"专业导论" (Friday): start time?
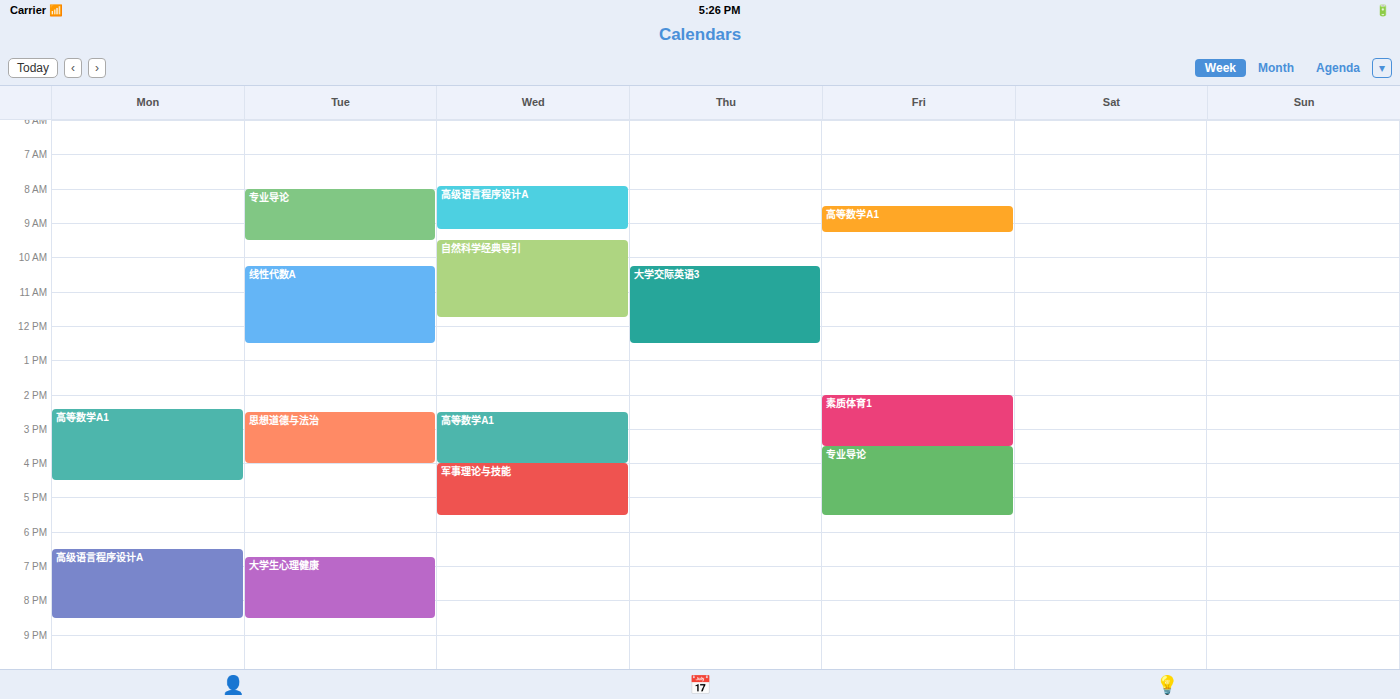
3:30 PM